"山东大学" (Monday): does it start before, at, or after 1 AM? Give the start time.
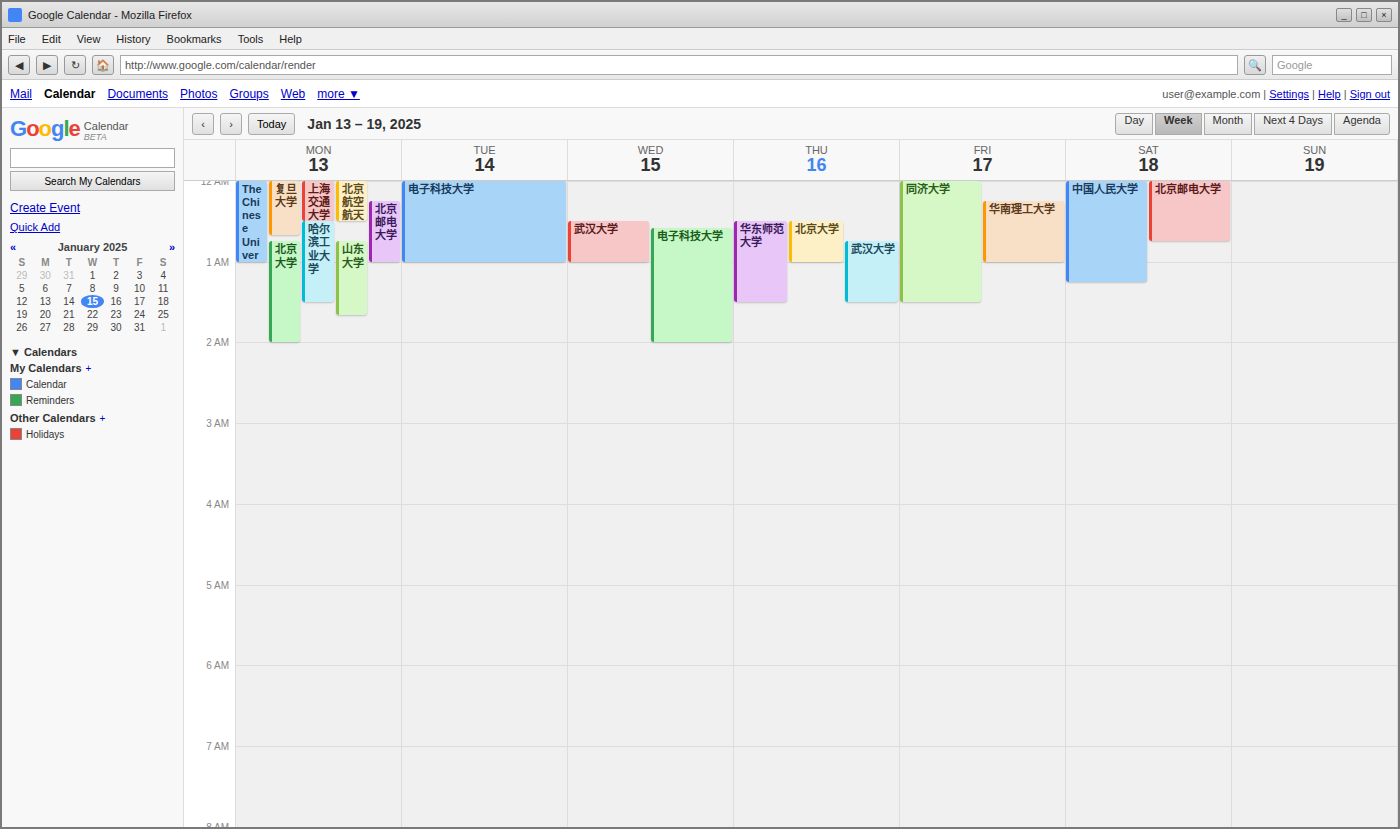
12:45 AM -- before 1 AM, 15 minutes above the 1 AM line.